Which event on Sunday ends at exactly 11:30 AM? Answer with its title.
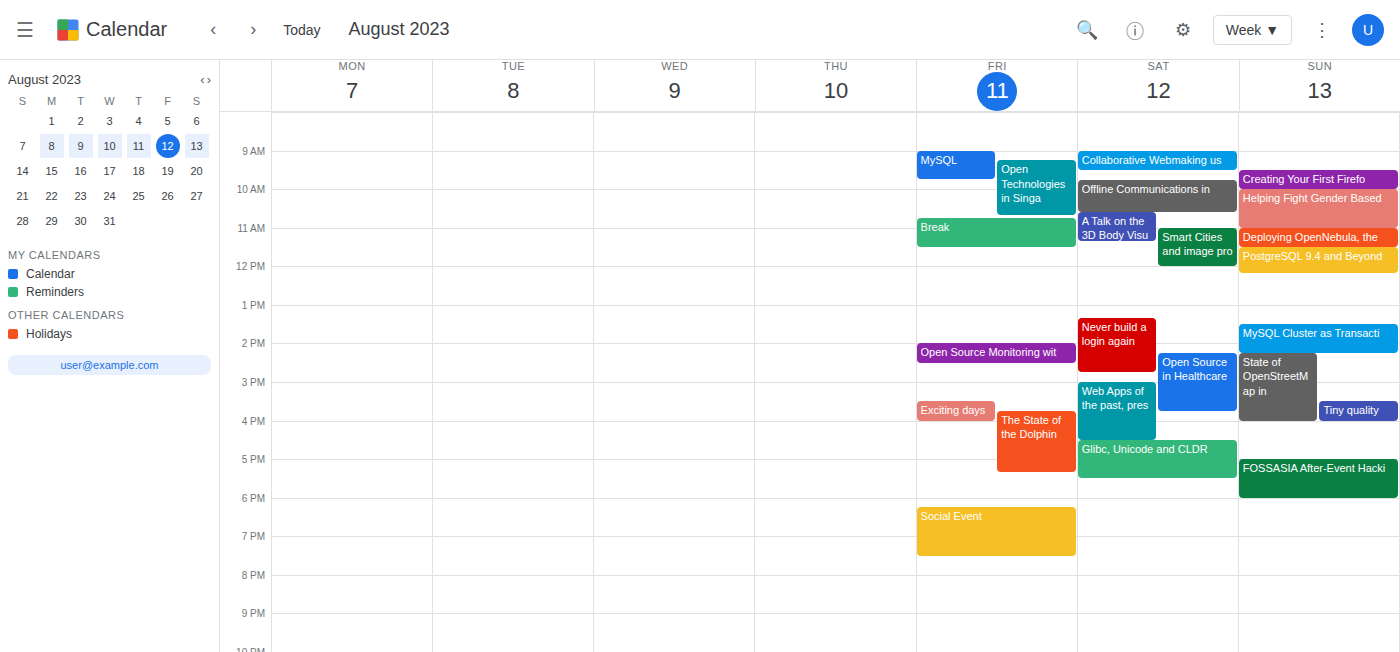
"Deploying OpenNebula, the"